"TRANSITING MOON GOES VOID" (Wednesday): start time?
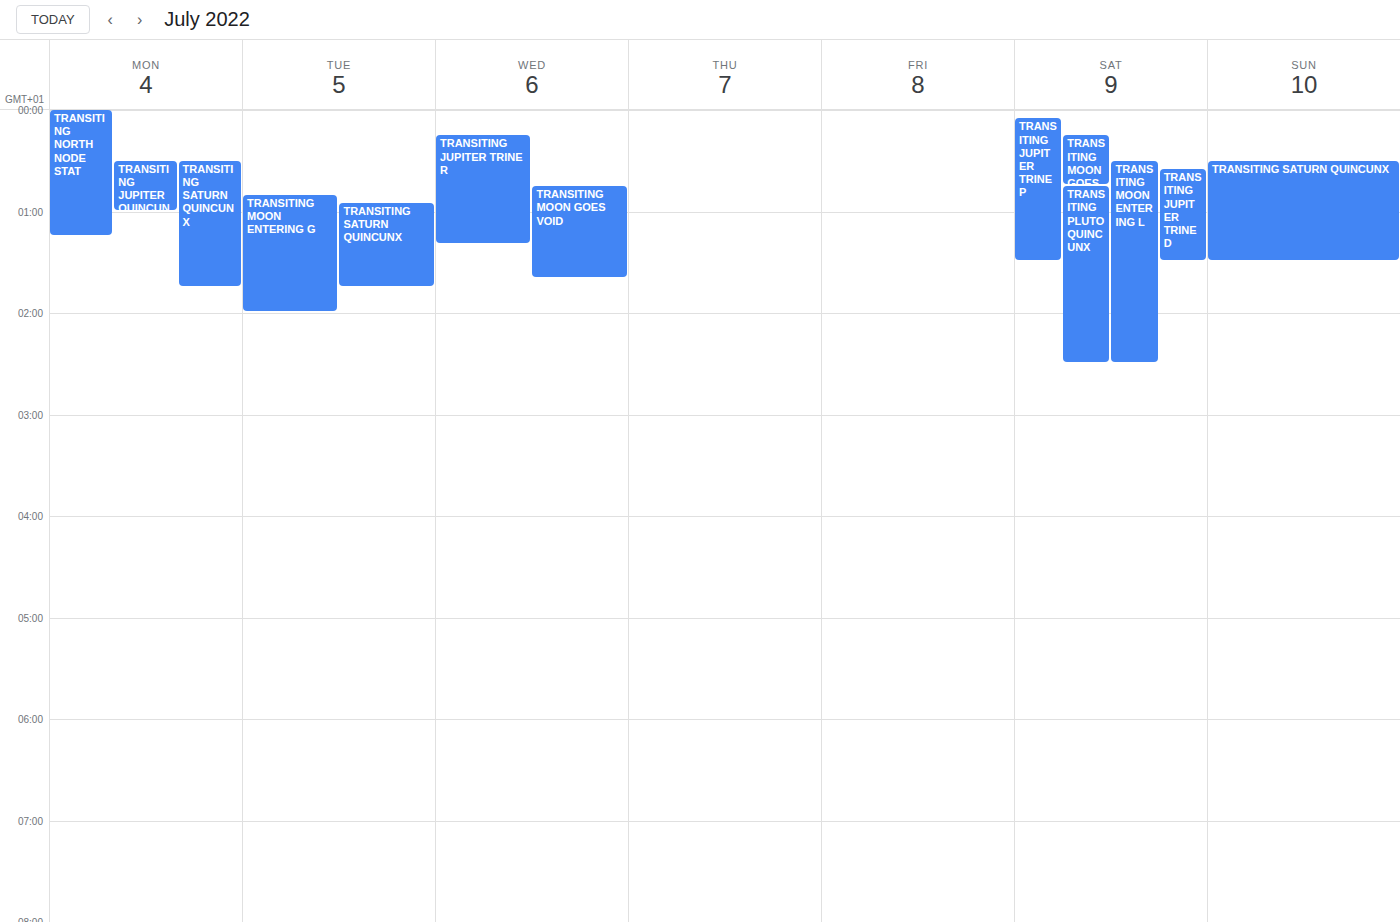
12:45 AM